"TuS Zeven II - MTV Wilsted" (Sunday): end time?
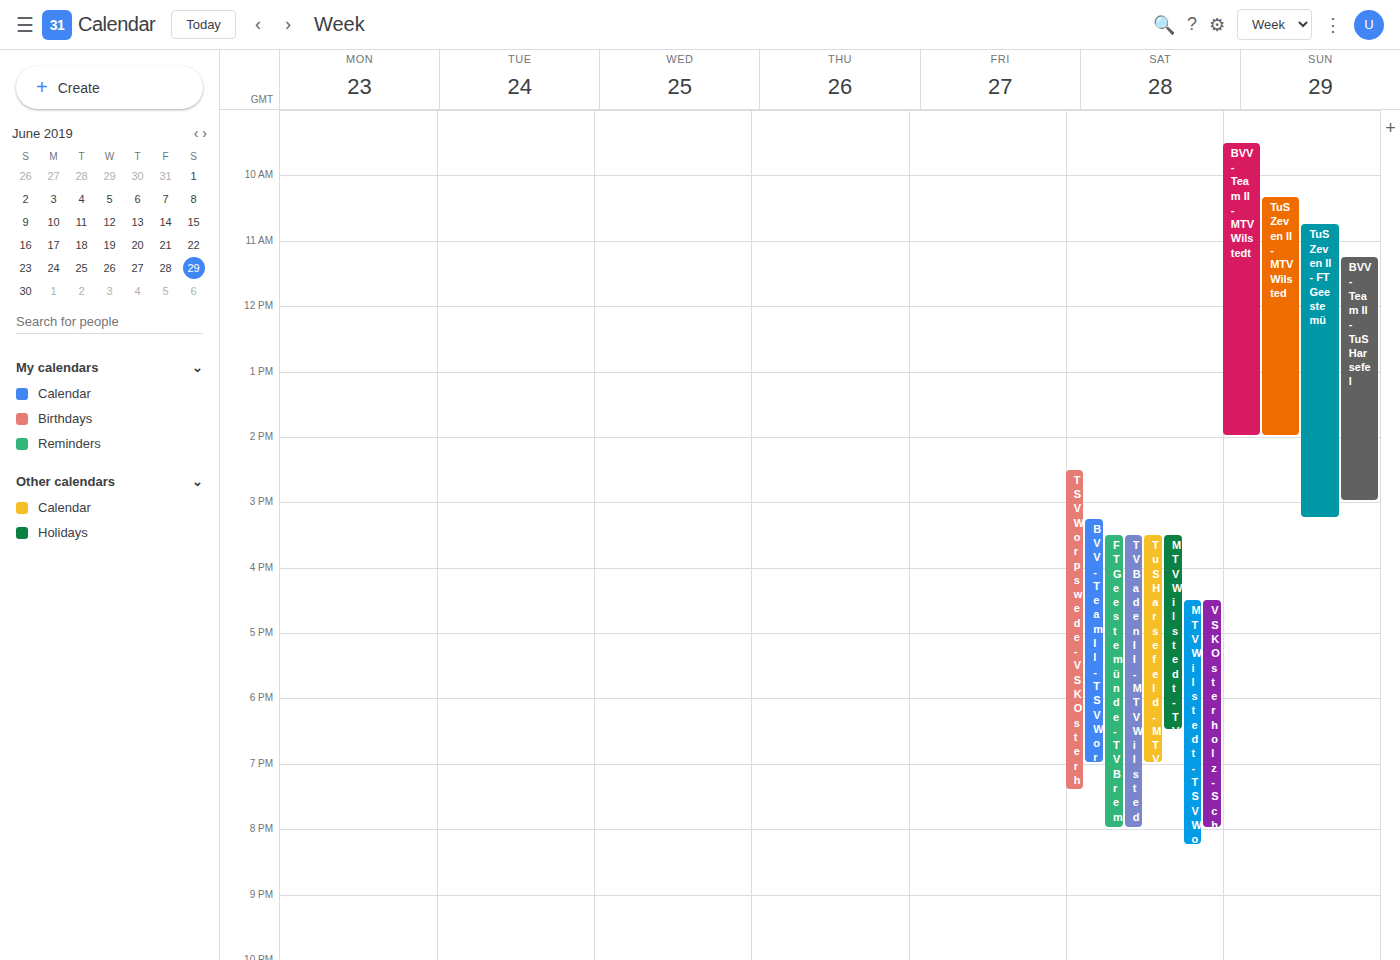
2:00 PM